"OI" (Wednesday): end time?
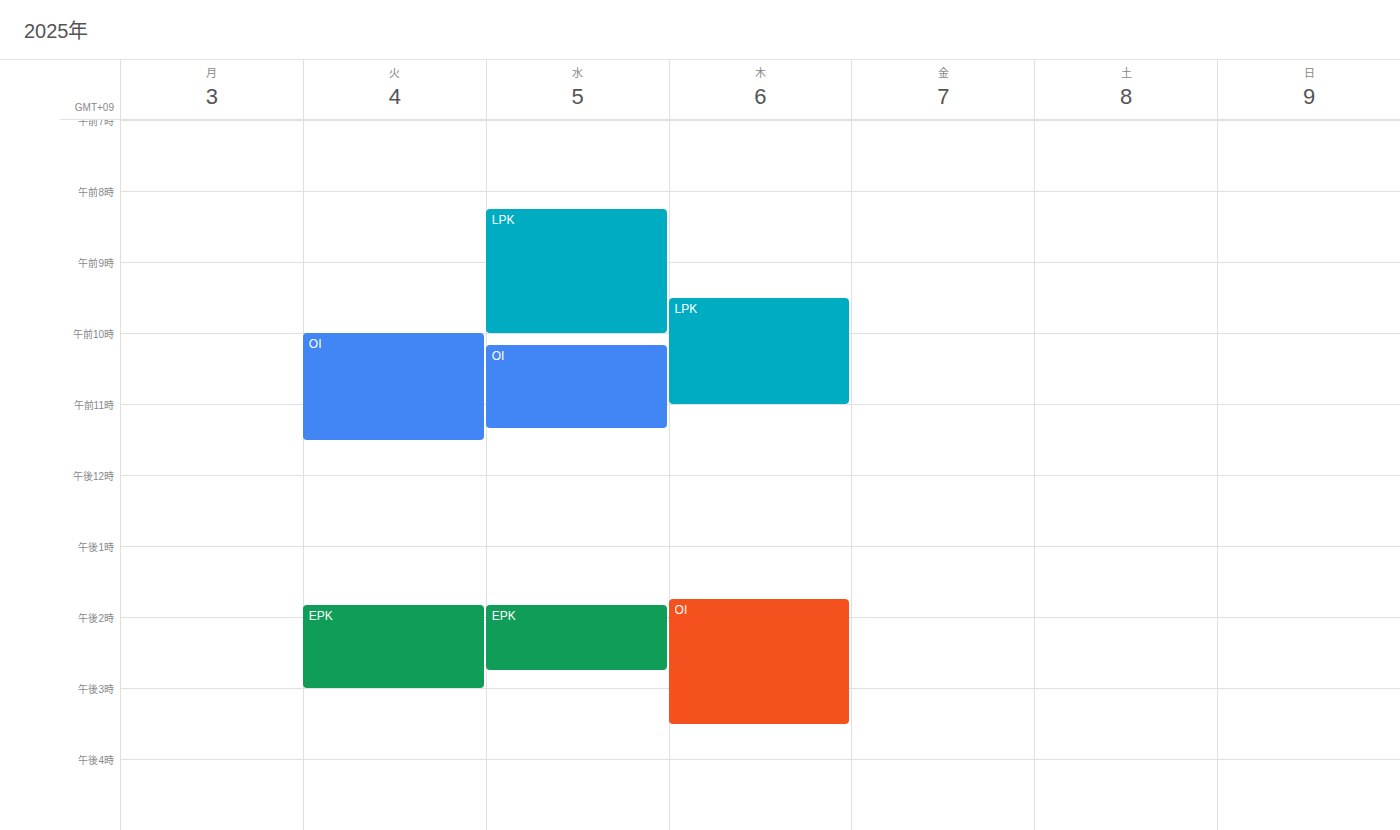
11:20 AM